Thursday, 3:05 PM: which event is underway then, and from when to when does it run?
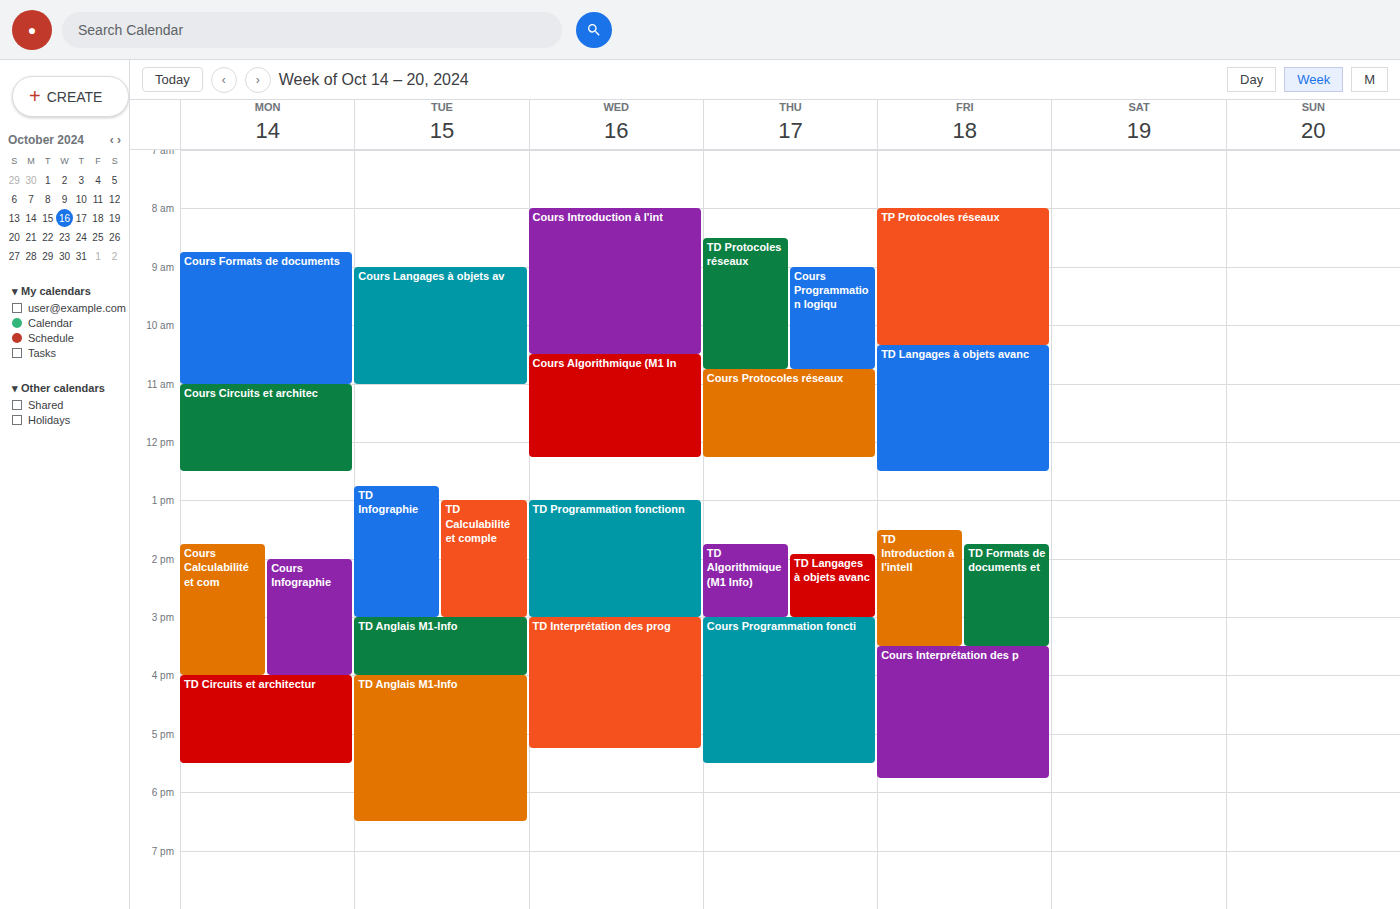
"Cours Programmation foncti", 3:00 PM to 5:30 PM